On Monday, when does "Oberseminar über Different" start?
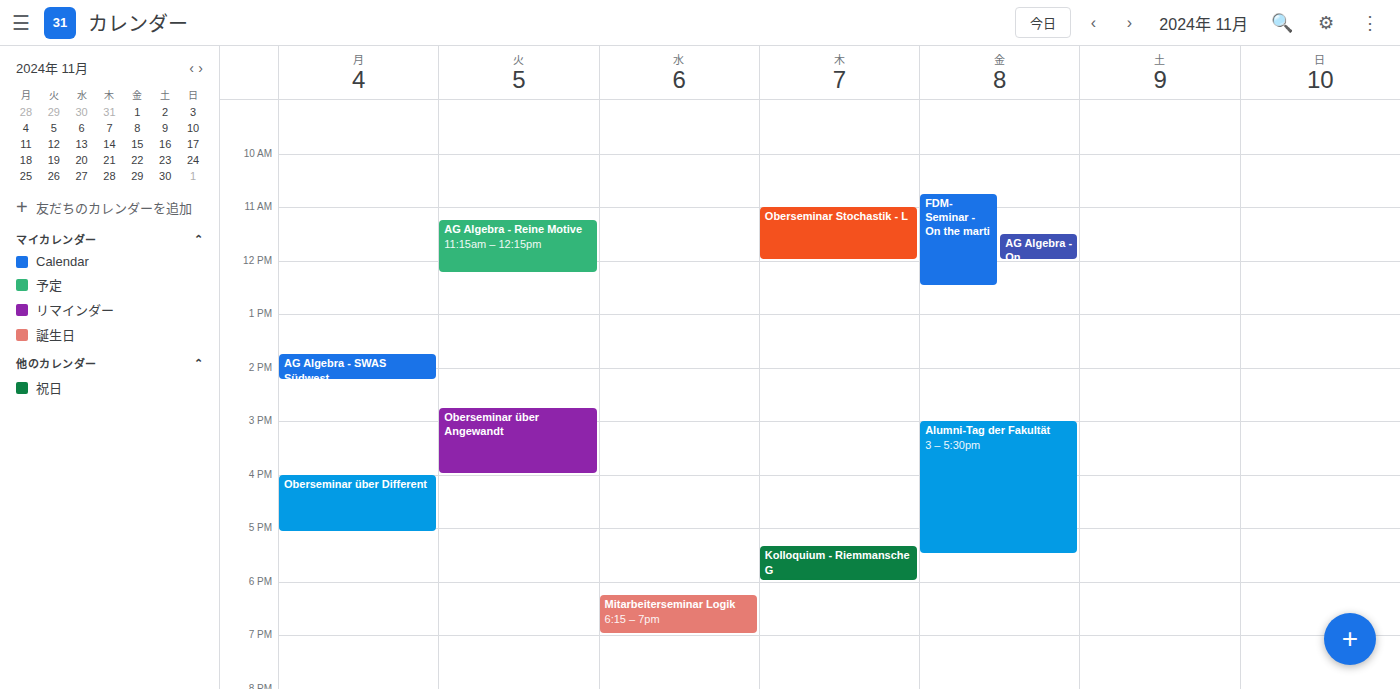
4:00 PM